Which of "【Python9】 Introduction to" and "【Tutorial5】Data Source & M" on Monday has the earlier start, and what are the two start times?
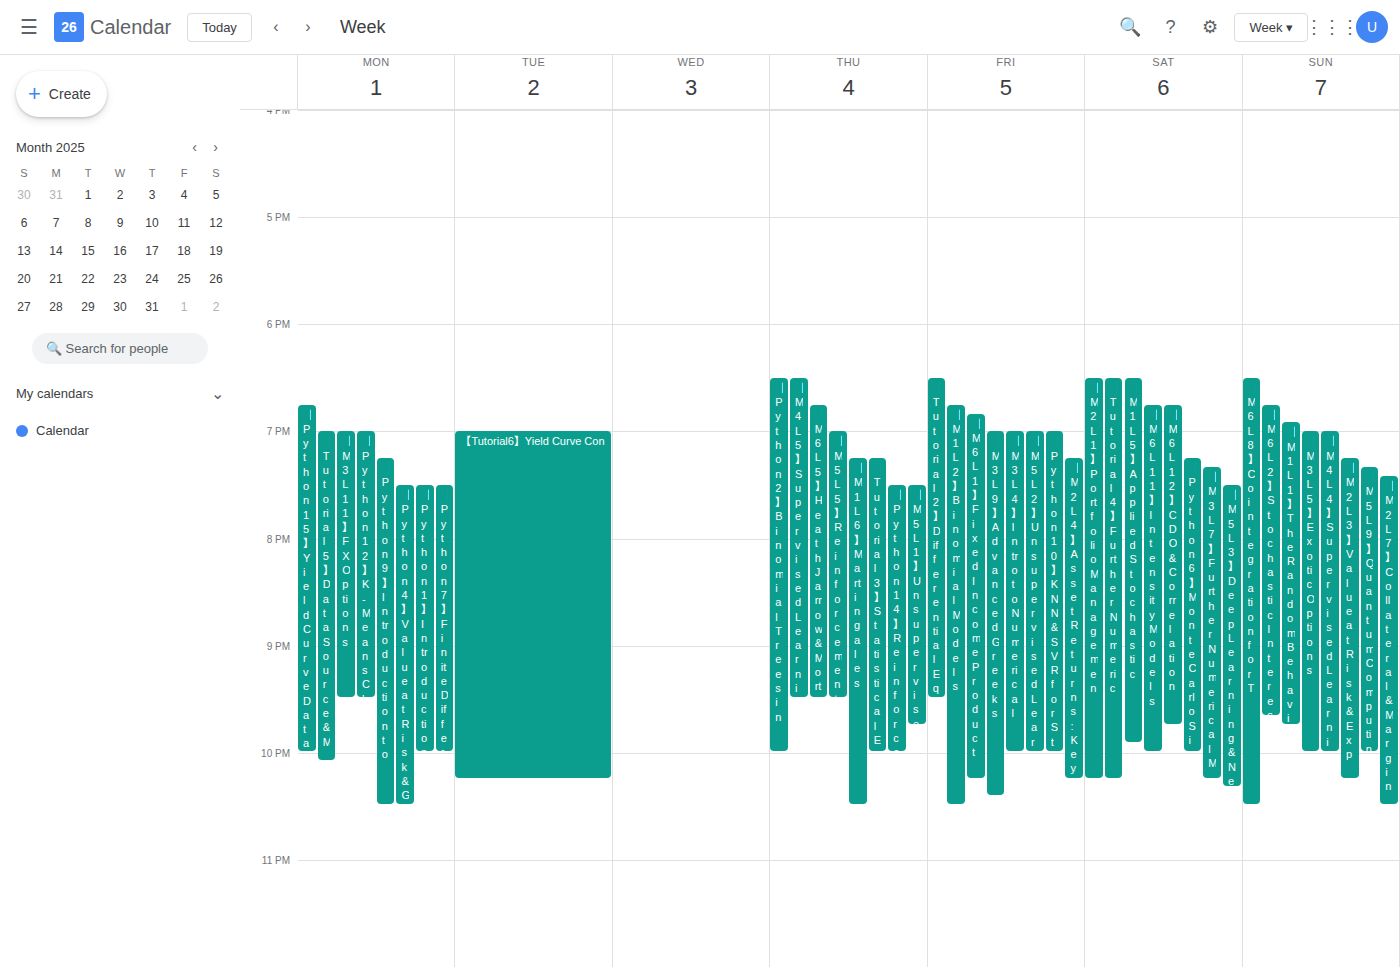
"【Tutorial5】Data Source & M" 19:00; "【Python9】 Introduction to" 19:15.